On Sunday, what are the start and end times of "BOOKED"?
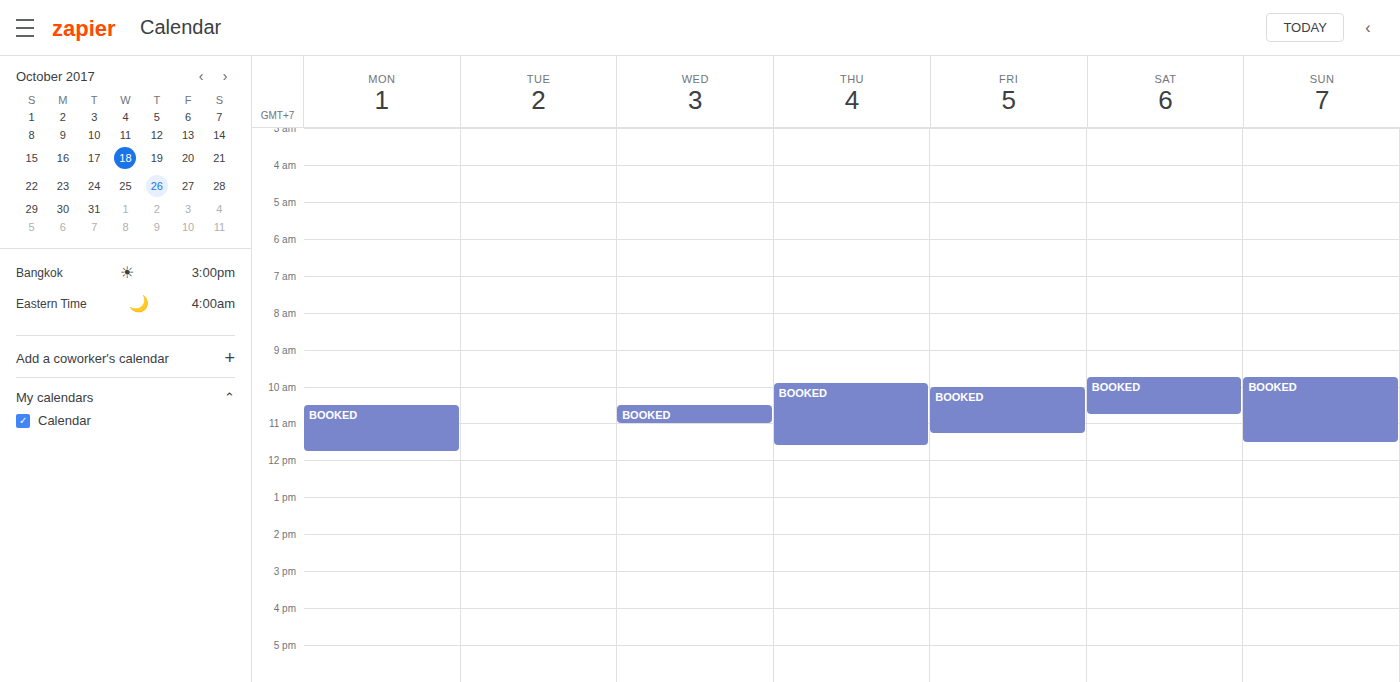
9:45 AM to 11:30 AM